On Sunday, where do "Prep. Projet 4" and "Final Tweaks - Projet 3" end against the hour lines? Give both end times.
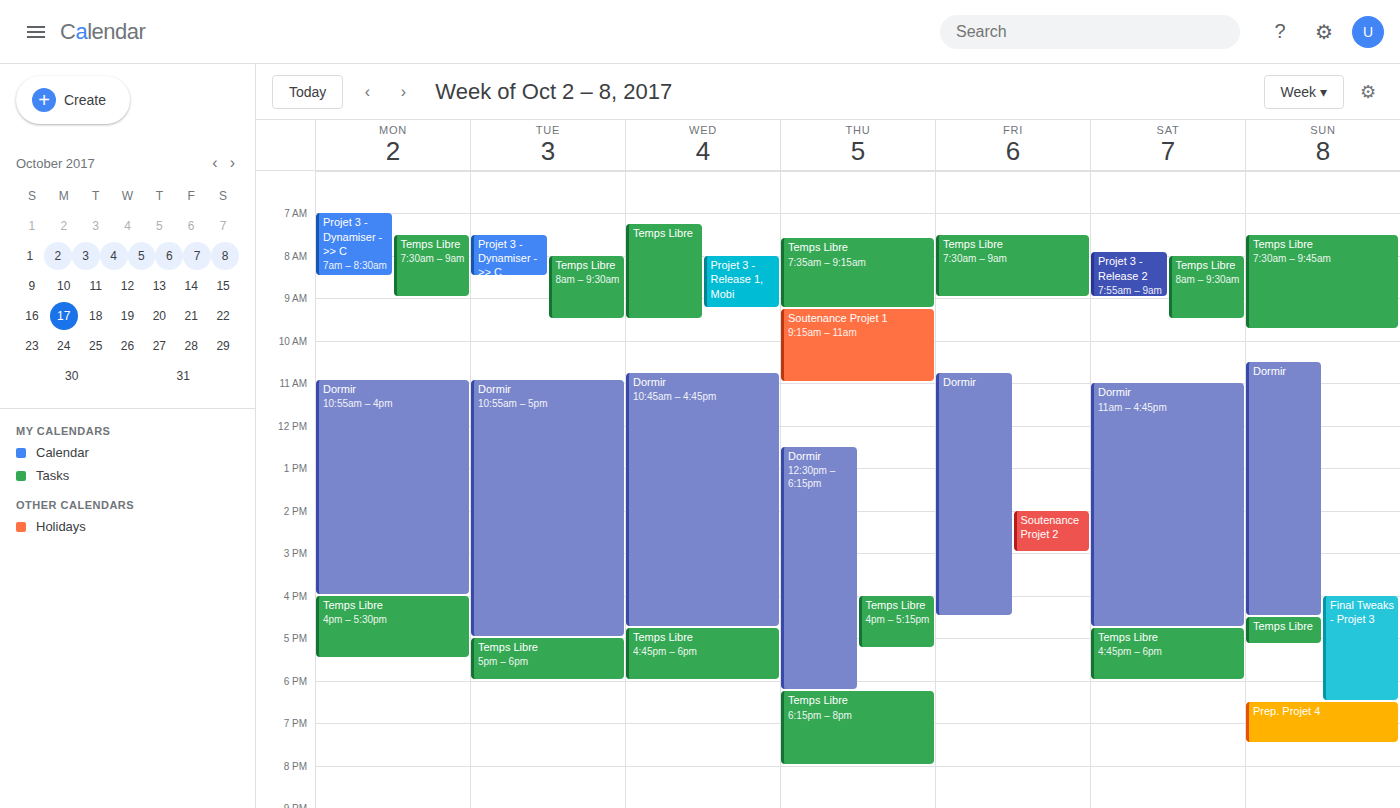
"Prep. Projet 4": 19:30, halfway between the 19:00 and 20:00 lines. "Final Tweaks - Projet 3": 18:30, halfway between the 18:00 and 19:00 lines.